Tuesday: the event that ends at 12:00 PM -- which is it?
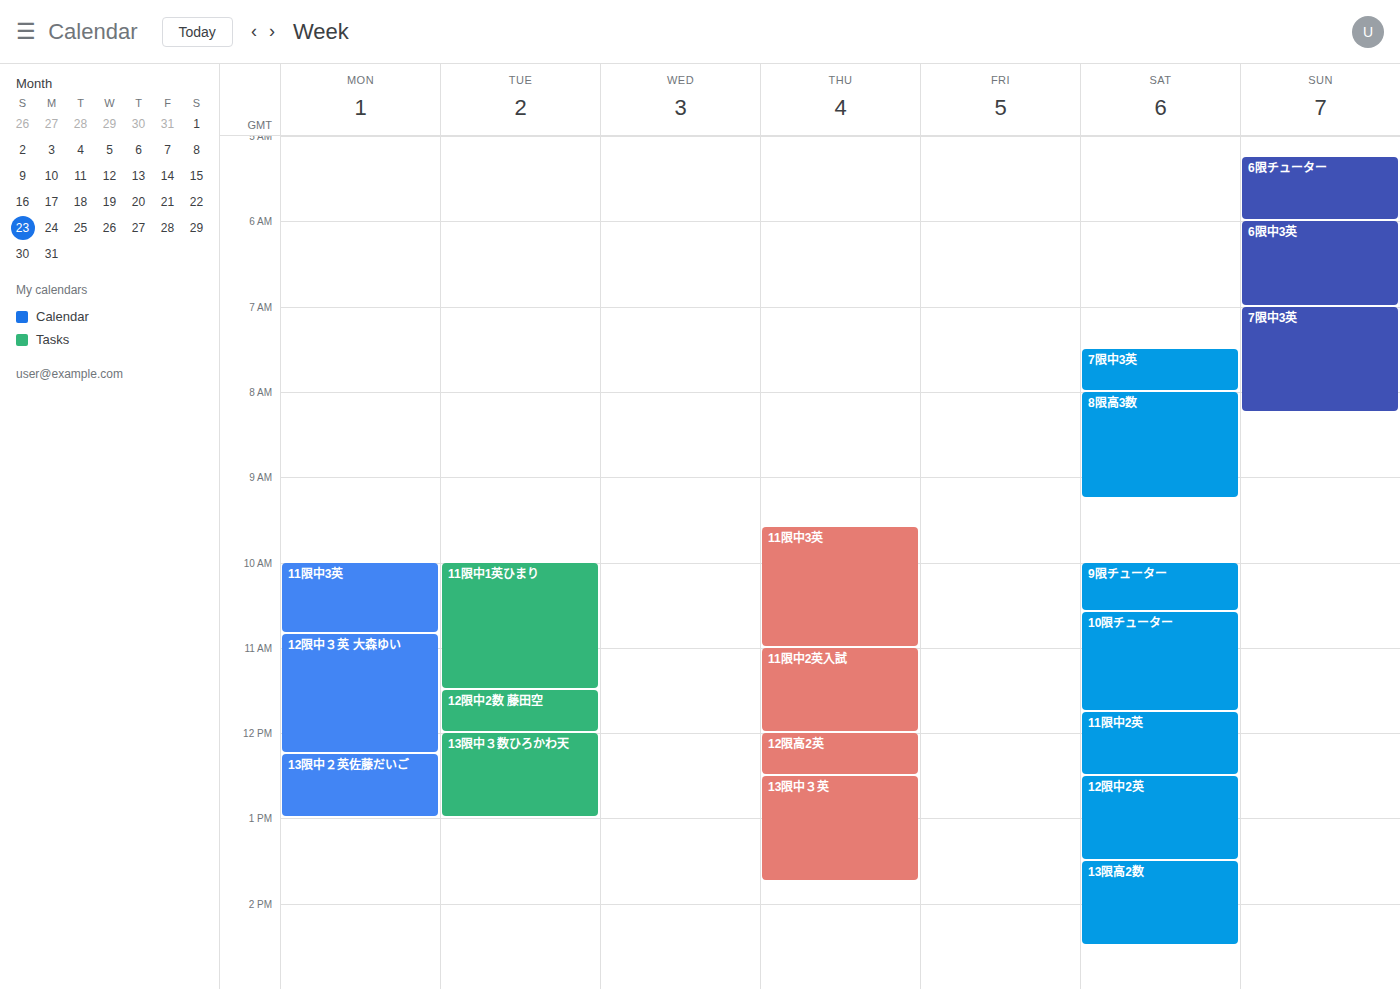
"12限中2数 藤田空"